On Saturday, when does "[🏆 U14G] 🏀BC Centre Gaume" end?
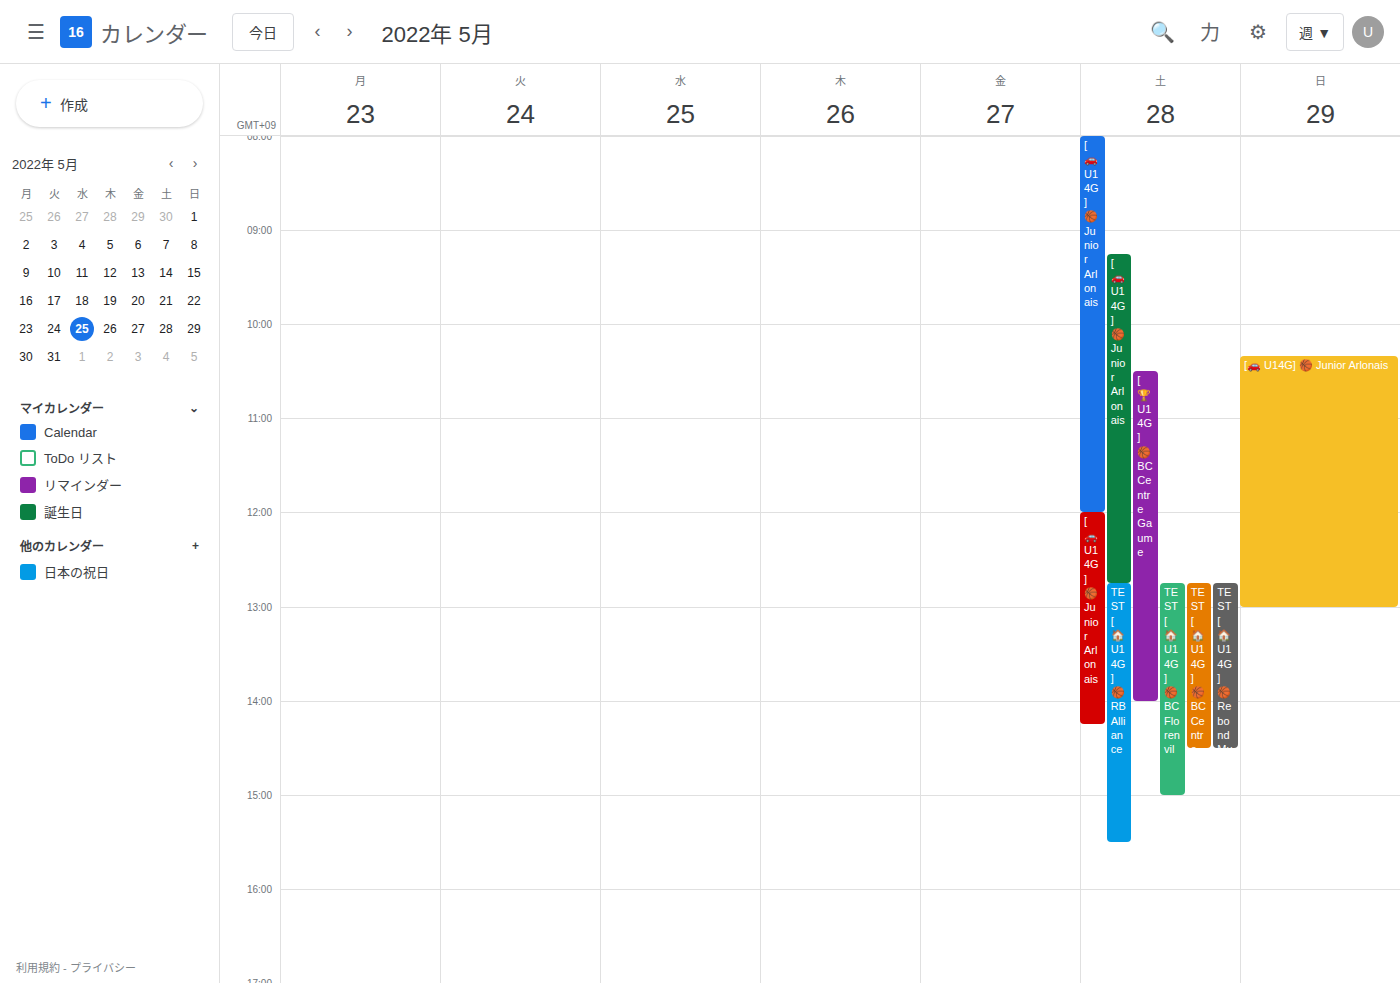
2:00 PM